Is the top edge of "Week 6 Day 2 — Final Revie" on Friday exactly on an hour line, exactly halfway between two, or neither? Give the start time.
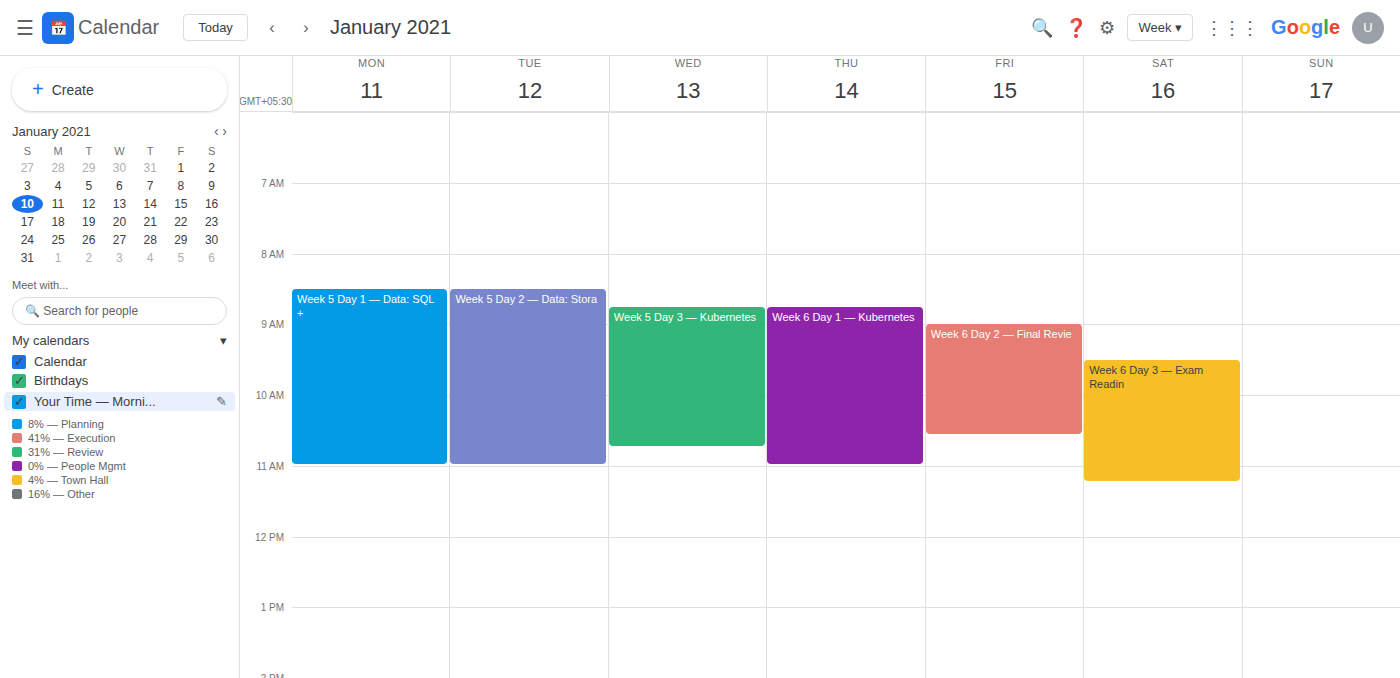
9:00 AM -- exactly on the 9 AM line.